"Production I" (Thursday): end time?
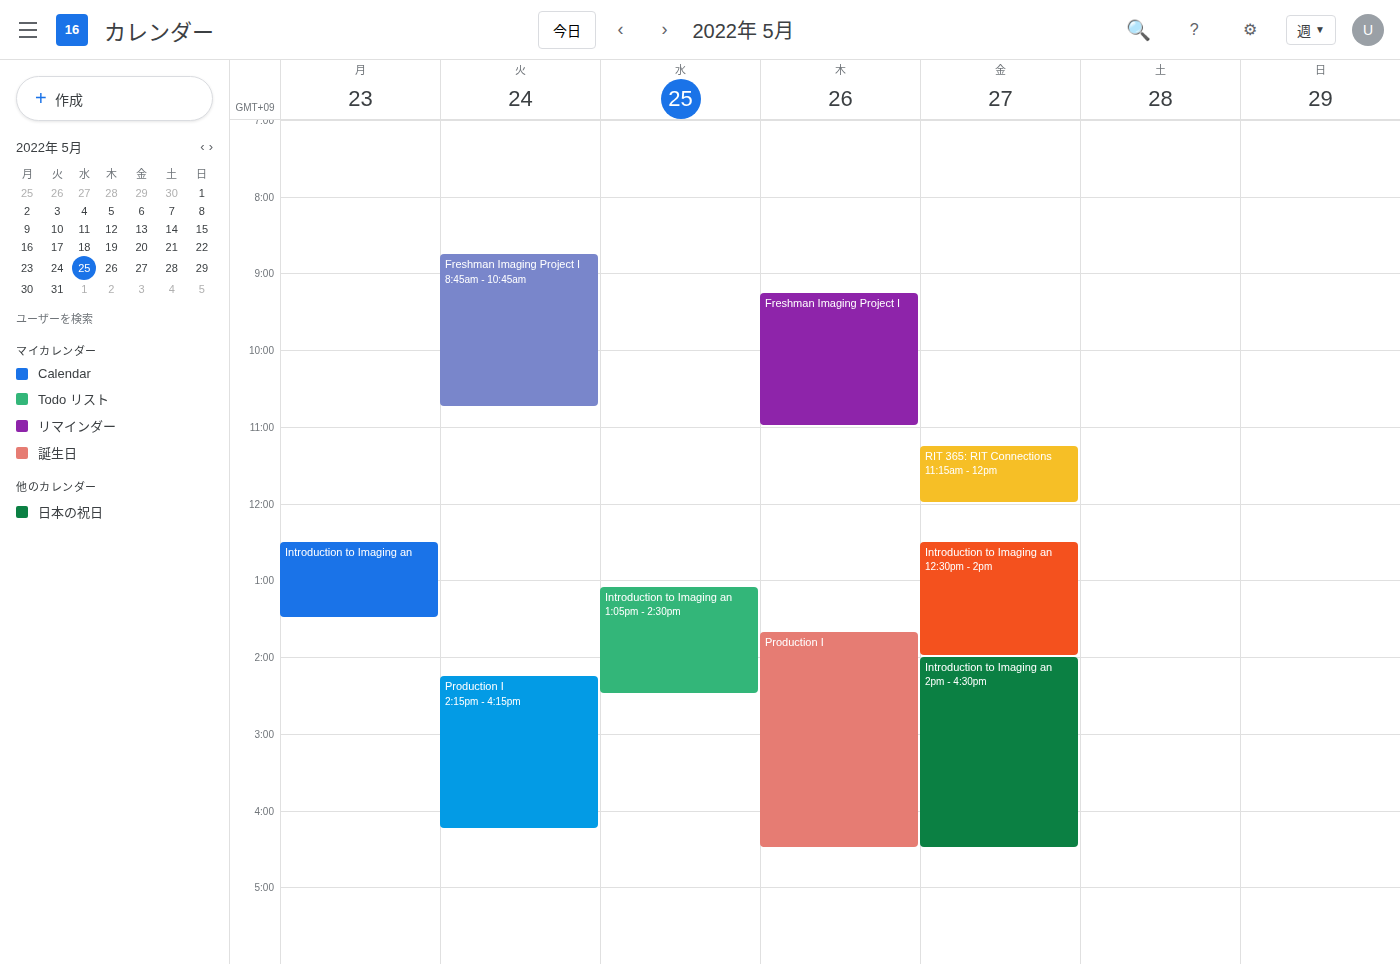
4:30 PM